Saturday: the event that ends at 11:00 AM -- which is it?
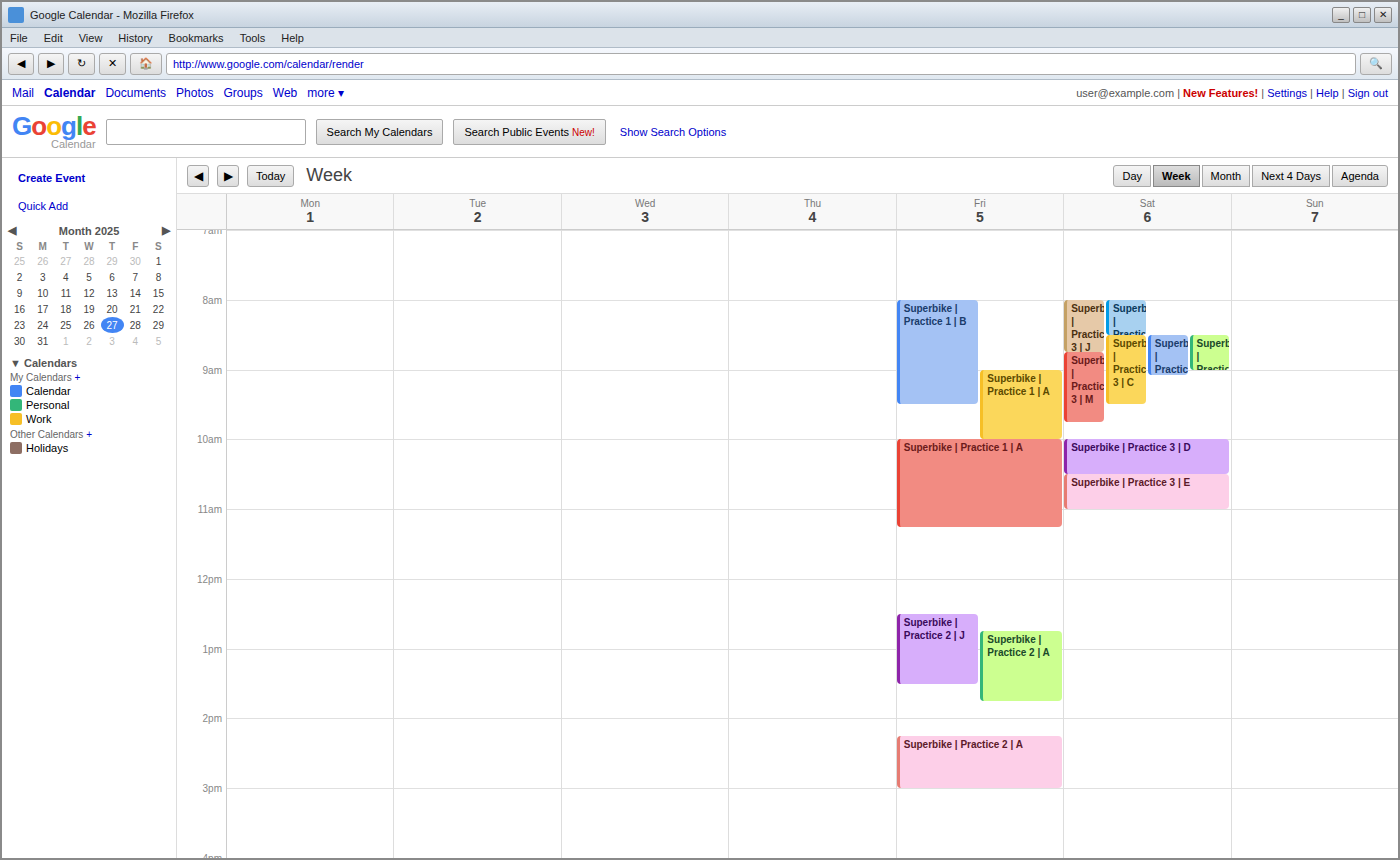
"Superbike | Practice 3 | E"